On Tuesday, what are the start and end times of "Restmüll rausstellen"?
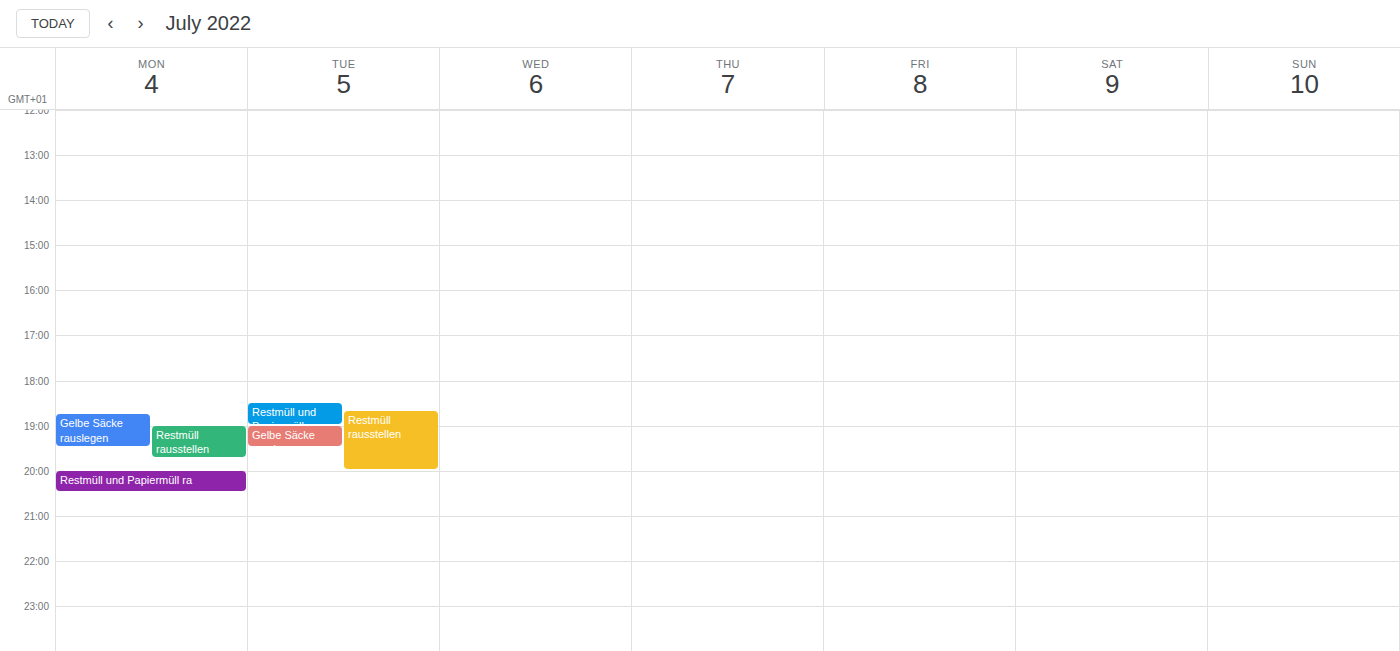
6:40 PM to 8:00 PM